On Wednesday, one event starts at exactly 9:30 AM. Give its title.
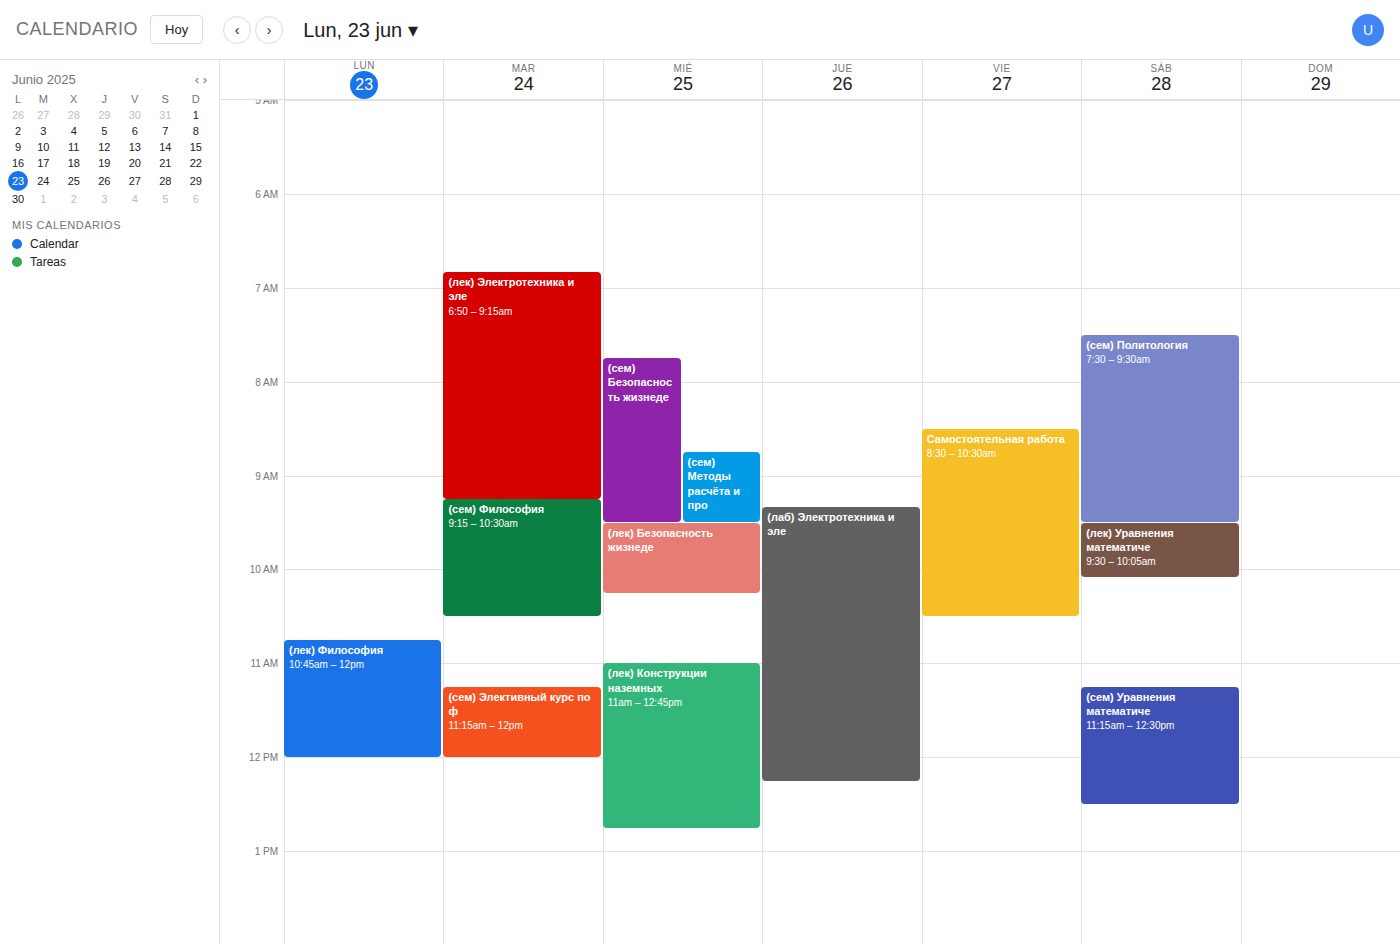
"(лек) Безопасность жизнеде"